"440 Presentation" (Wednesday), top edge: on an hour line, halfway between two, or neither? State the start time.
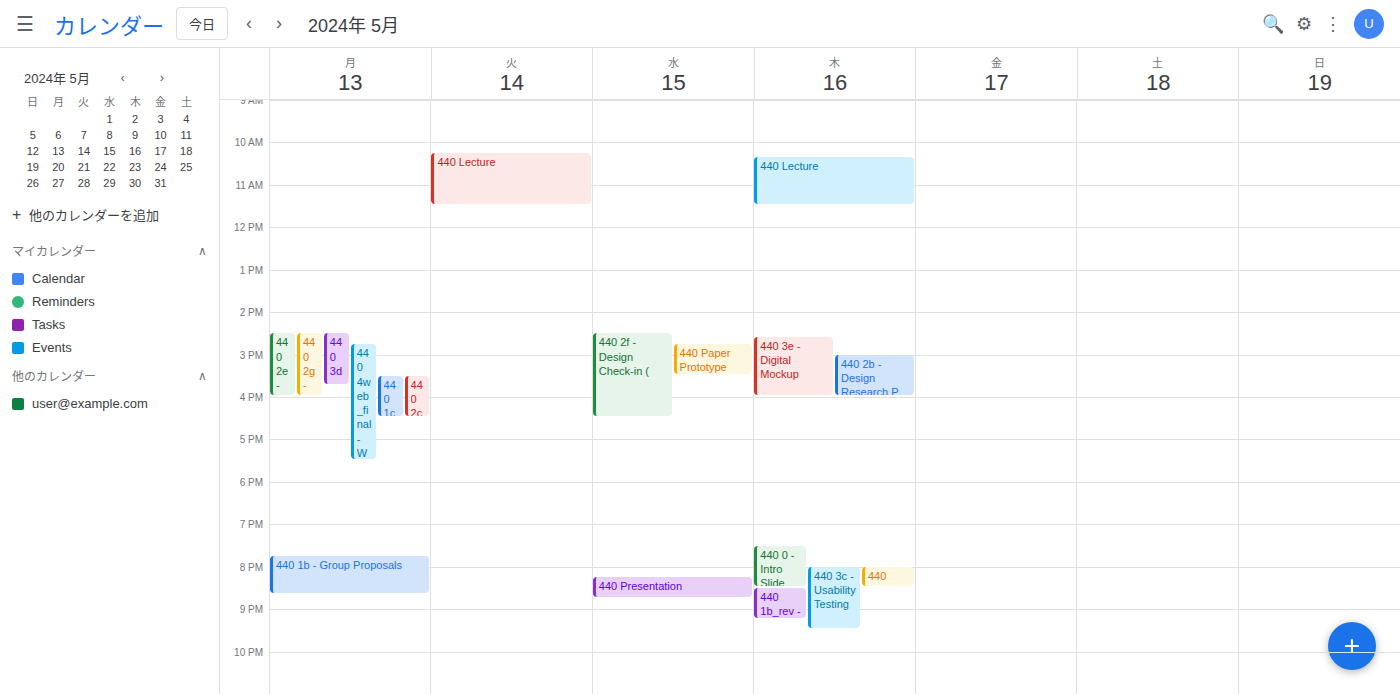
8:15 PM -- neither: a quarter of the way from the 8 PM line to the 9 PM line.